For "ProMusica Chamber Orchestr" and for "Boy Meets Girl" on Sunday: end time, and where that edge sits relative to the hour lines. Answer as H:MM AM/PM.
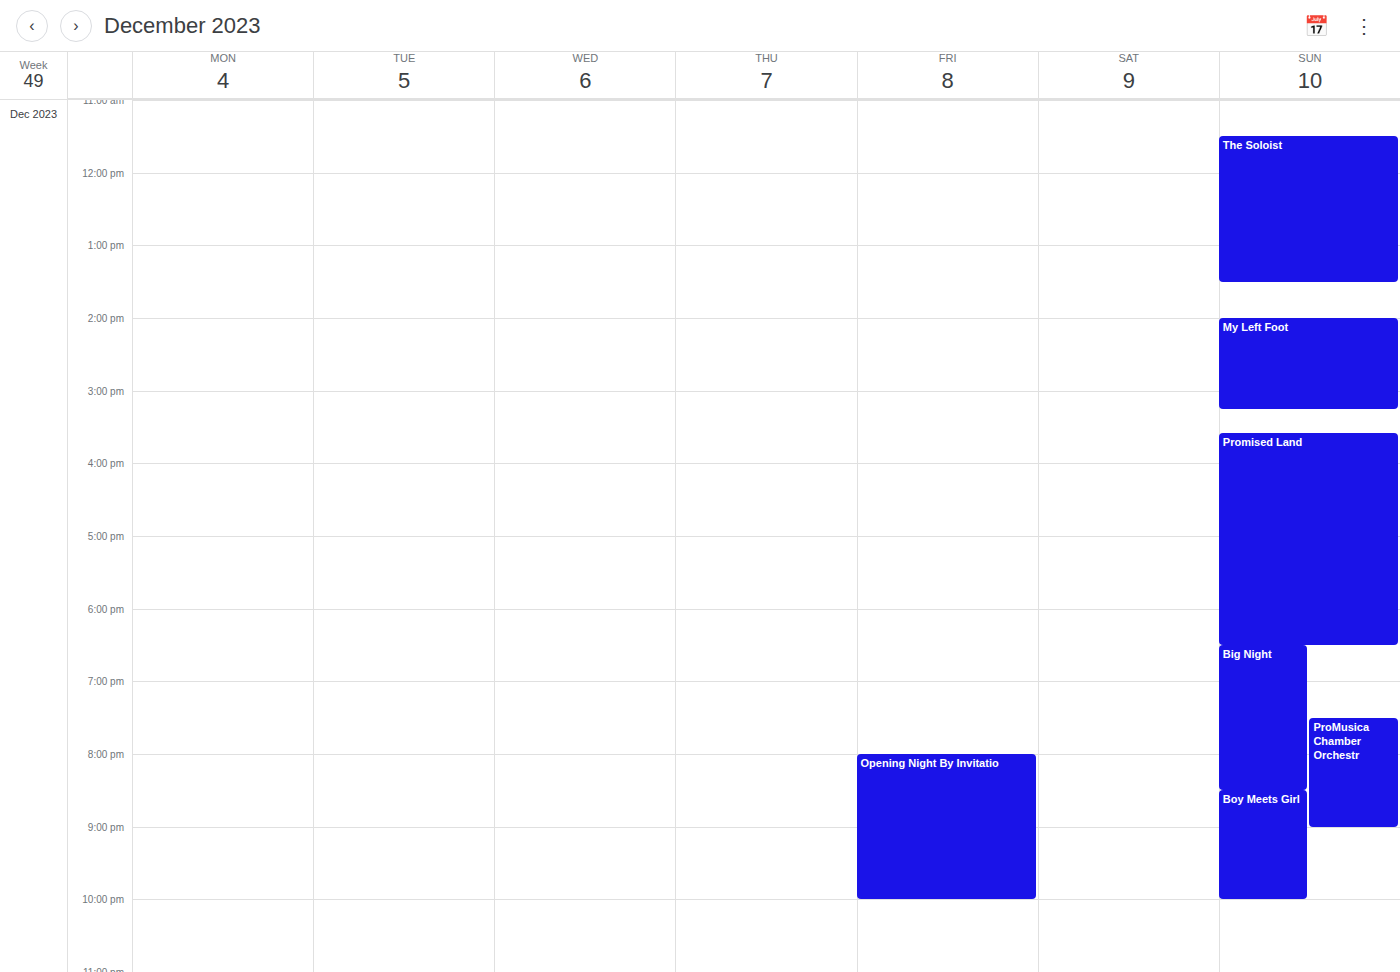
"ProMusica Chamber Orchestr": 9:00 PM, exactly on the 9 PM line. "Boy Meets Girl": 10:00 PM, exactly on the 10 PM line.